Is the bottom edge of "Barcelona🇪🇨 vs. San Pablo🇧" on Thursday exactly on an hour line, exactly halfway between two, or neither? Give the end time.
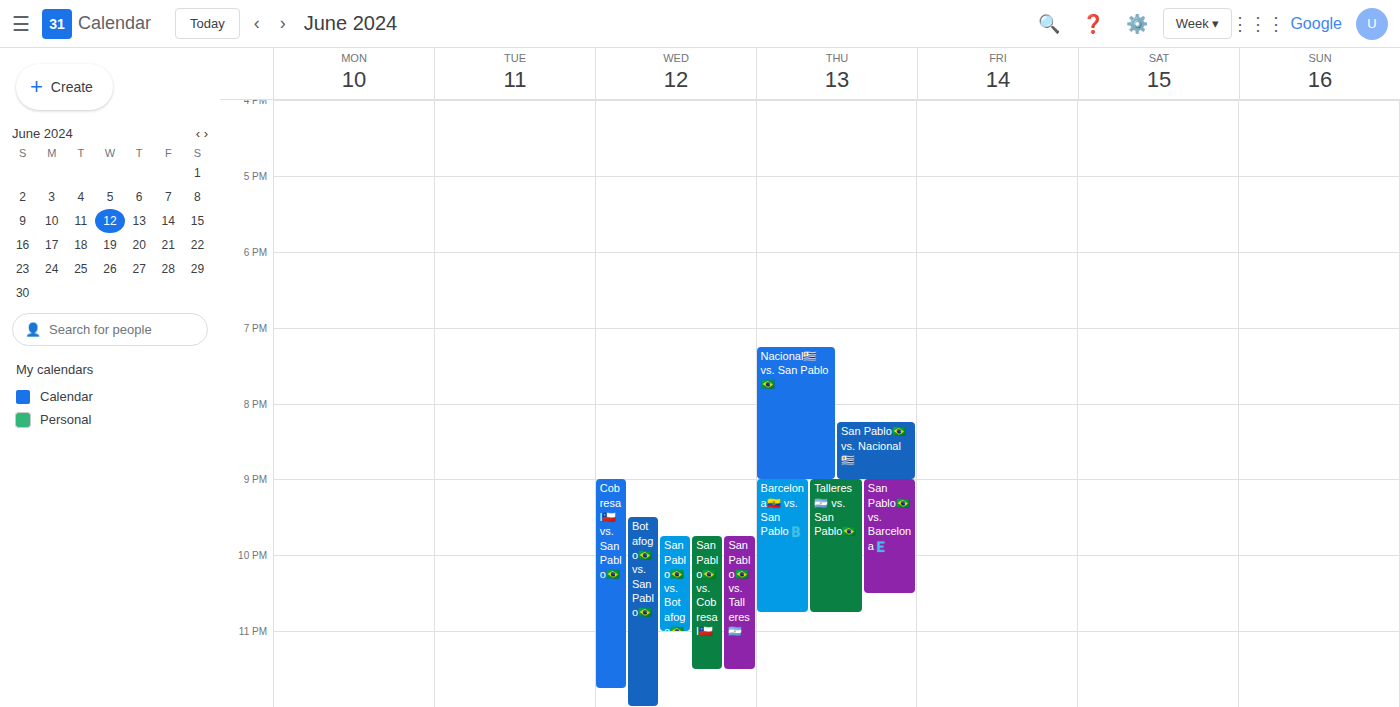
10:45 PM -- neither: three quarters of the way from the 10 PM line to the 11 PM line.